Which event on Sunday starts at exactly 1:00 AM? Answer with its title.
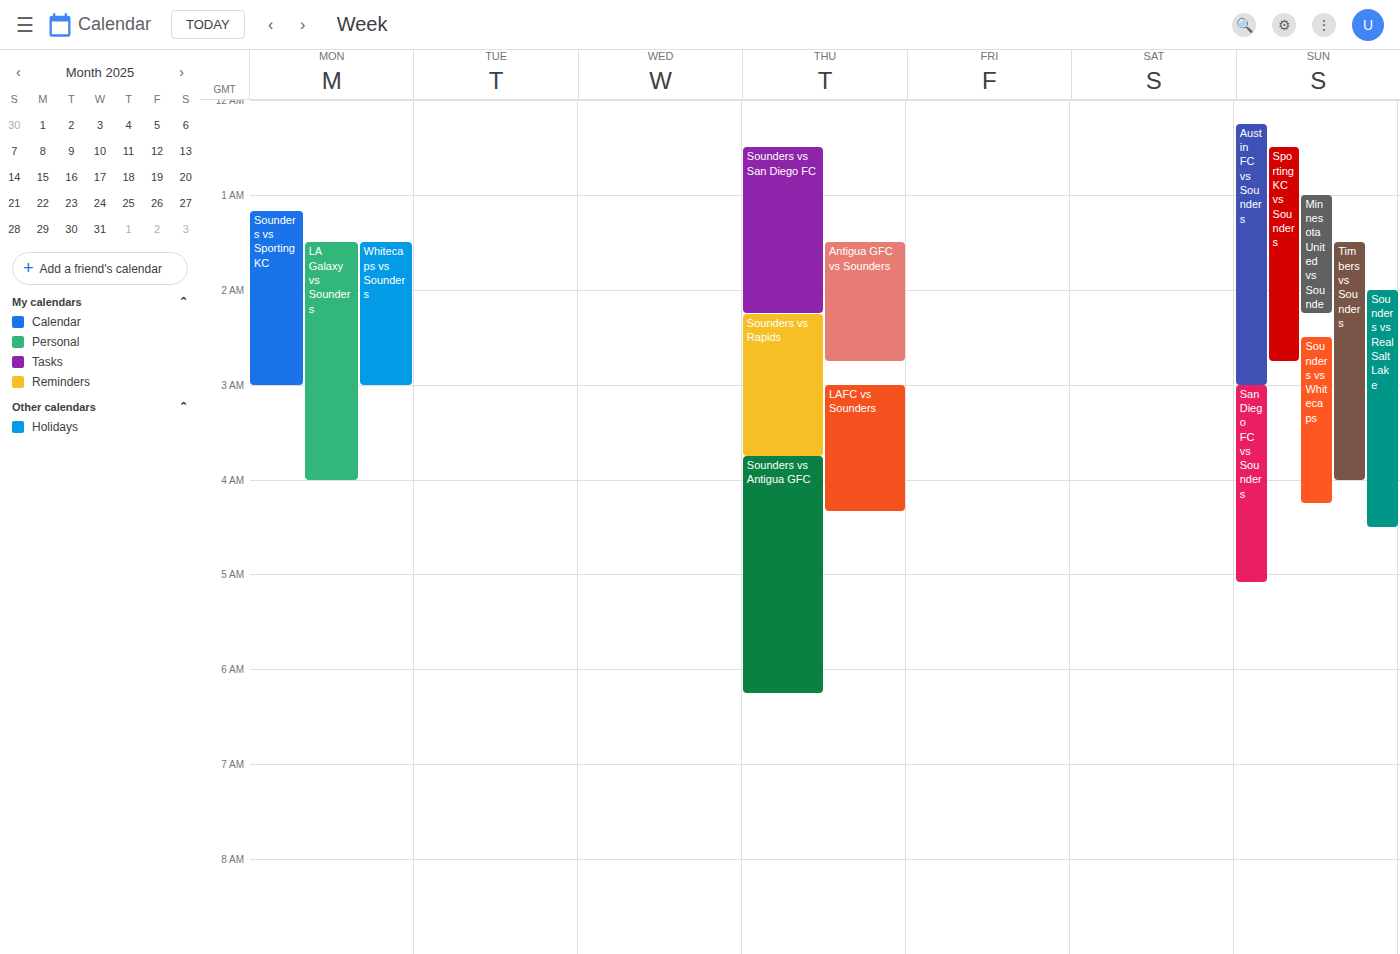
"Minnesota United vs Sounde"